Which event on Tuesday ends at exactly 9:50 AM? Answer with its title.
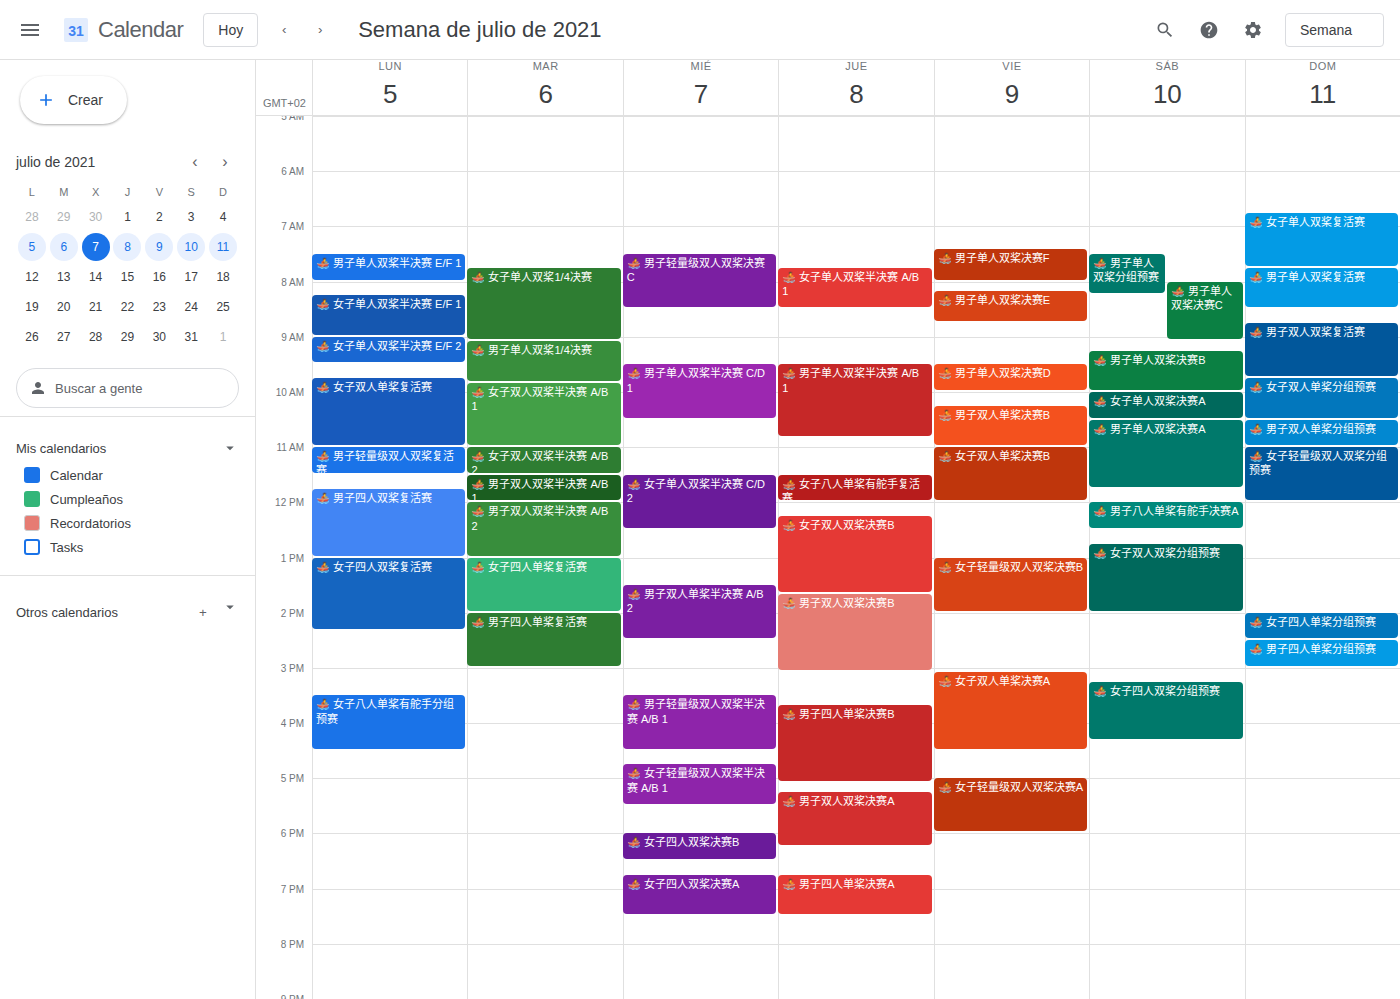
"🚣 男子单人双桨1/4决赛"